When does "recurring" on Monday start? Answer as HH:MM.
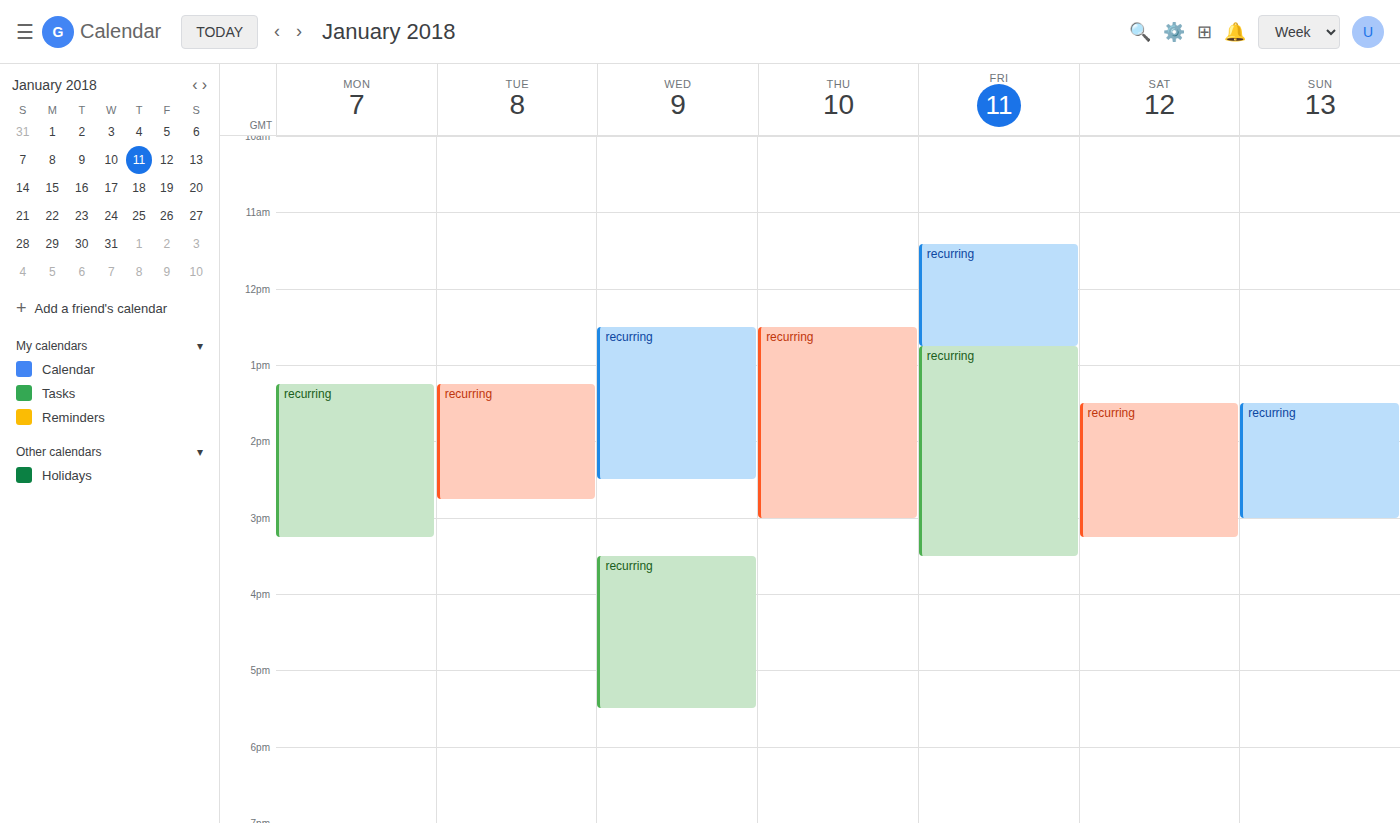
13:15